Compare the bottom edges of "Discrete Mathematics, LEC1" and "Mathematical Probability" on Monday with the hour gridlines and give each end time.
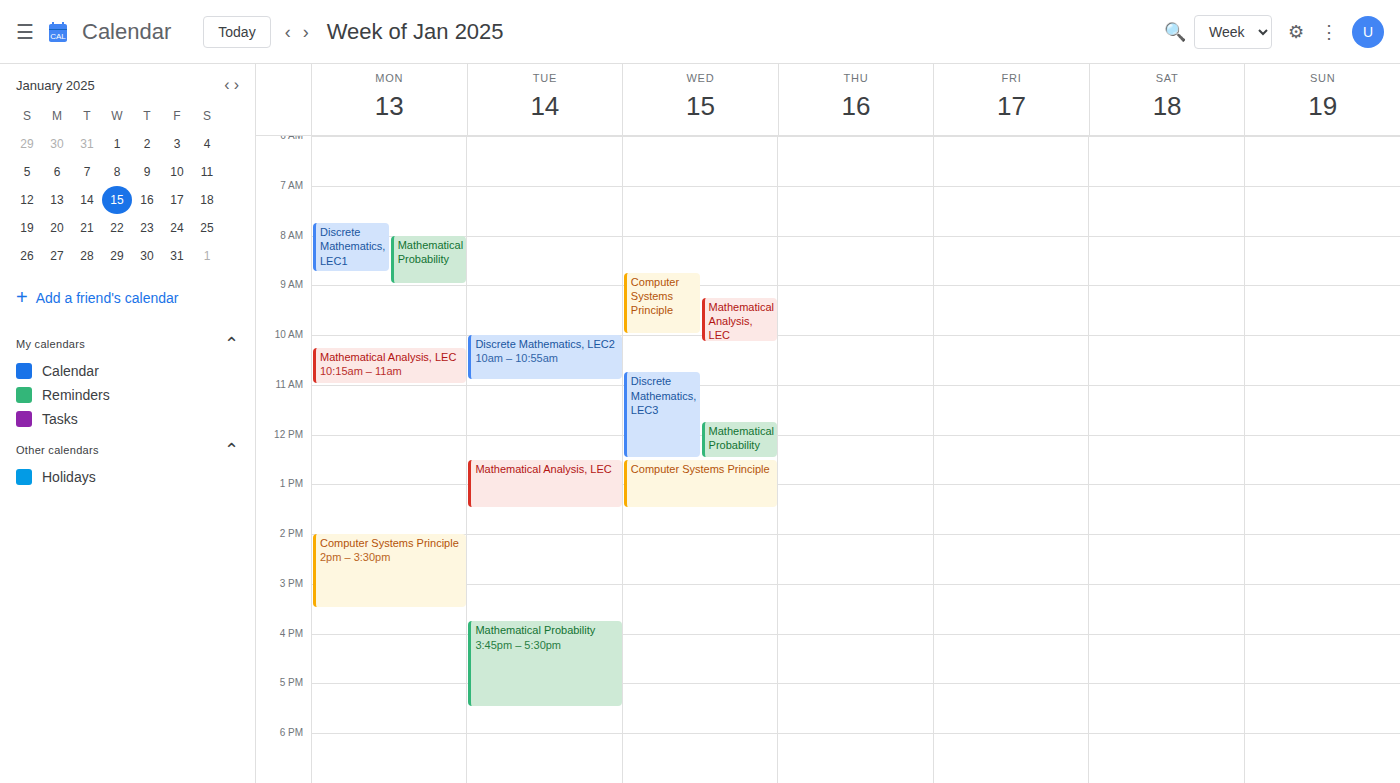
"Discrete Mathematics, LEC1": 8:45 AM, neither: three quarters of the way from the 8 AM line to the 9 AM line. "Mathematical Probability": 9:00 AM, exactly on the 9 AM line.